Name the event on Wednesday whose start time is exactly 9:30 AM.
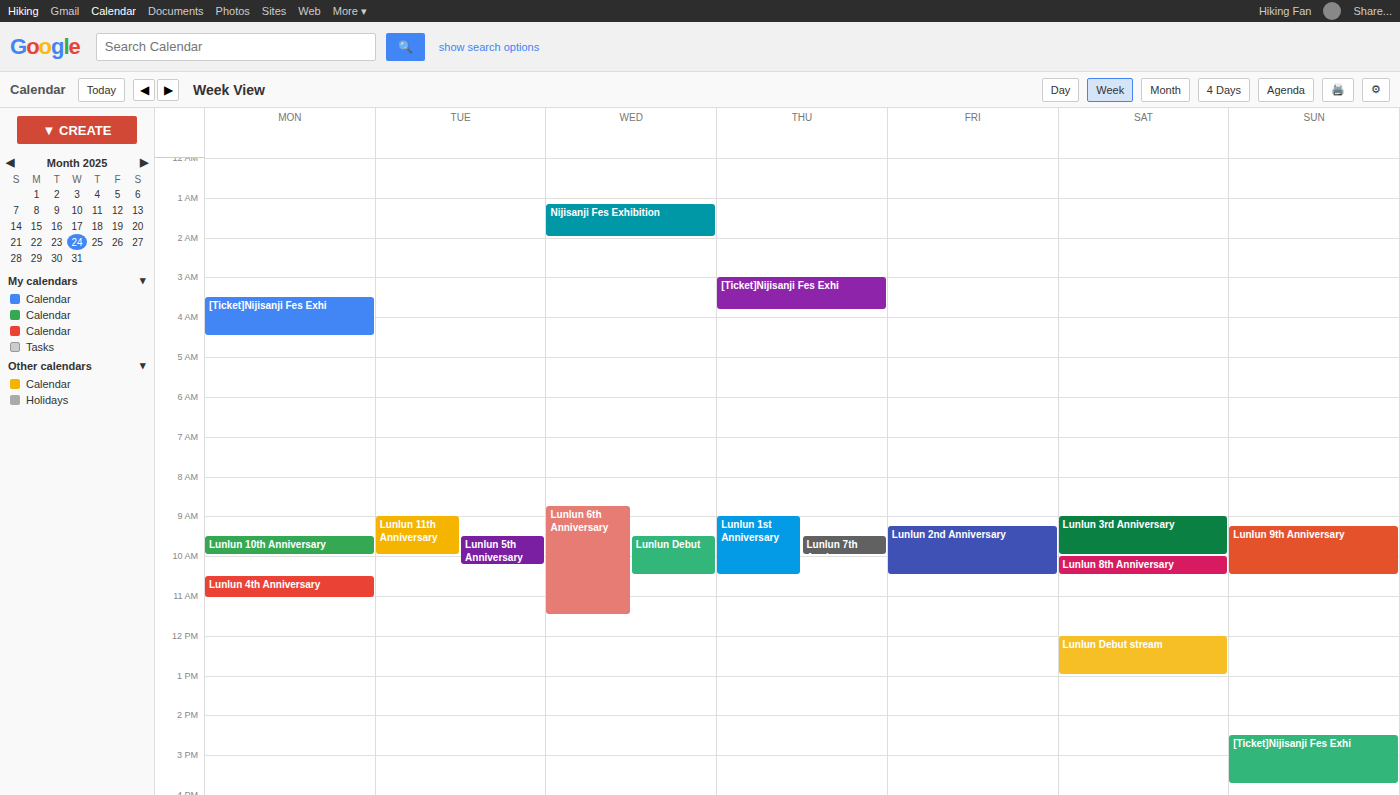
"Lunlun Debut"